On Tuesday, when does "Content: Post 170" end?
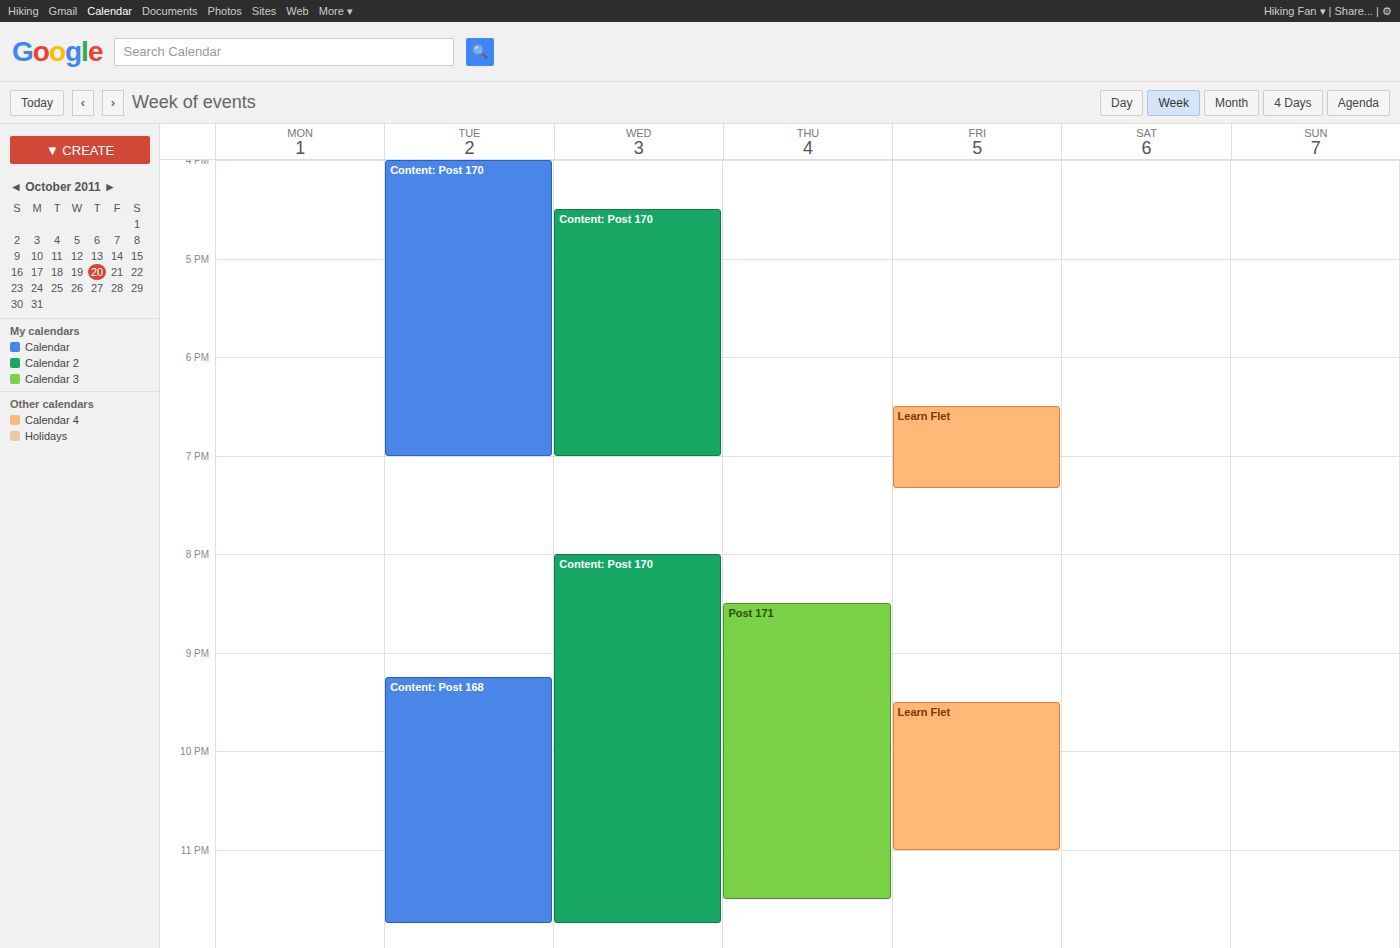
7:00 PM